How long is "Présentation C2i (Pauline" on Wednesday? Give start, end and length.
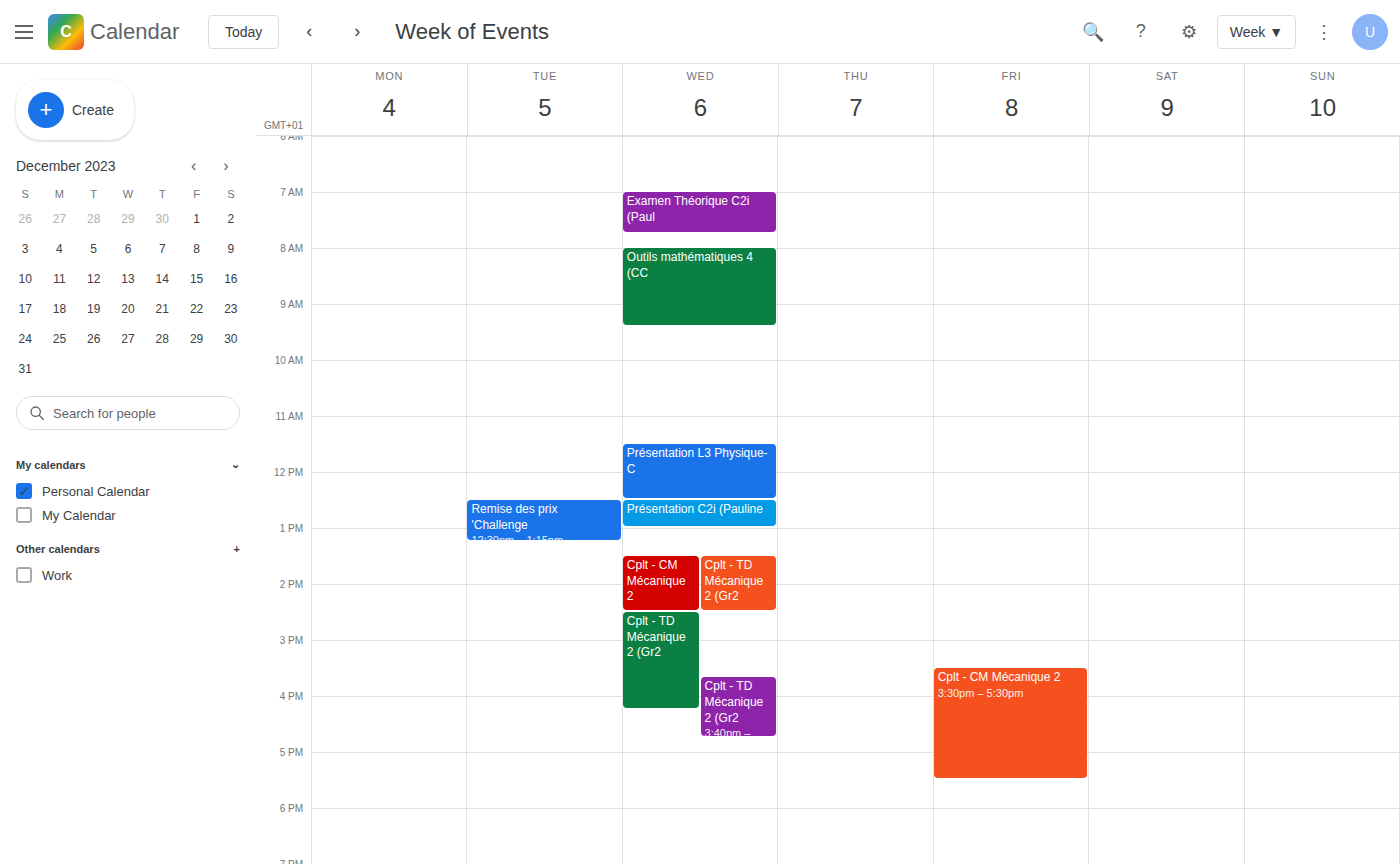
12:30 PM to 1:00 PM, 30 minutes